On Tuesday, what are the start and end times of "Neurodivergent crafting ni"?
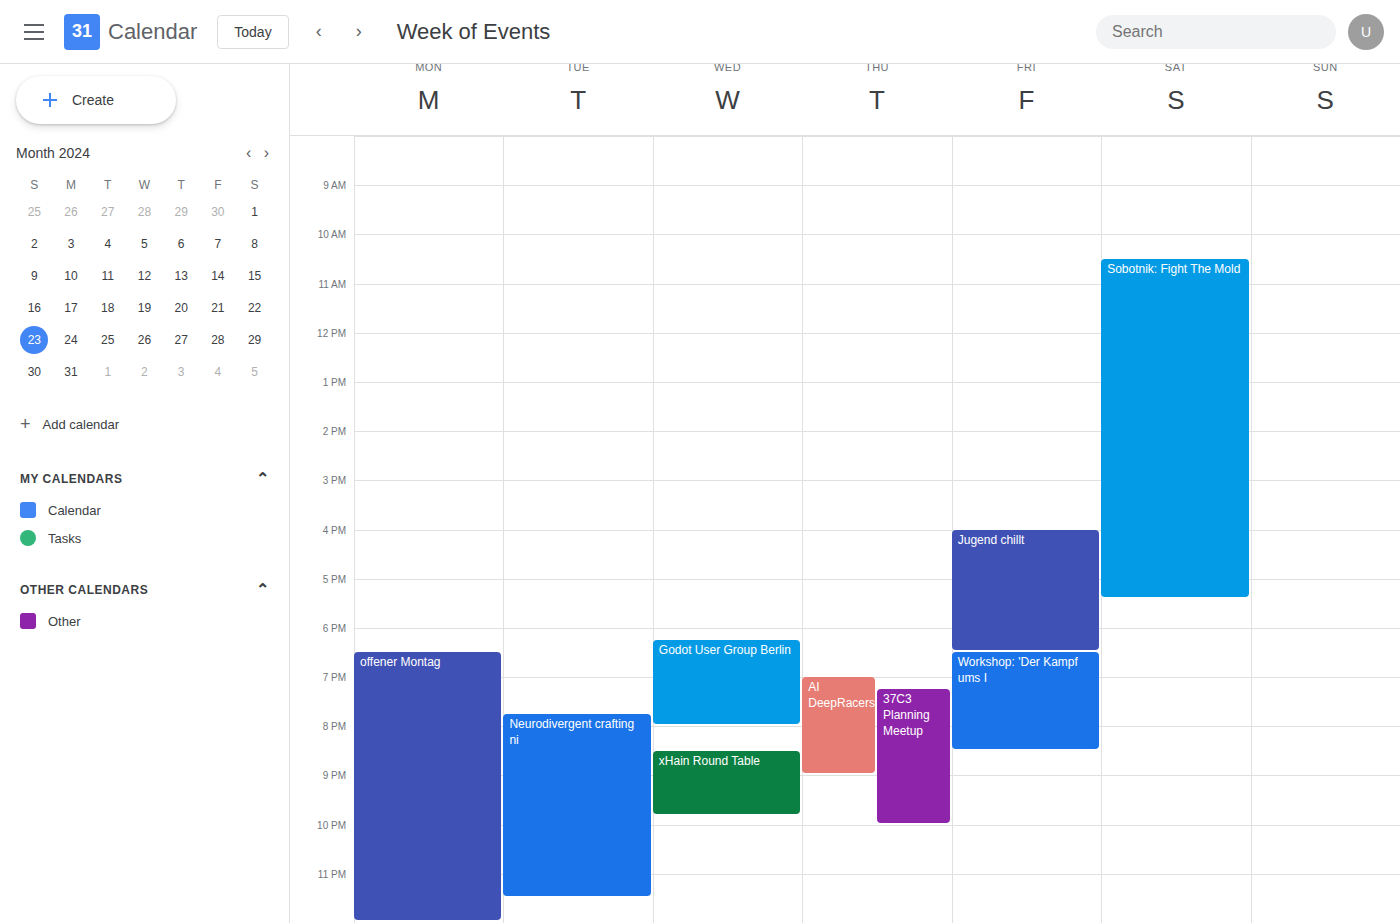
7:45 PM to 11:30 PM